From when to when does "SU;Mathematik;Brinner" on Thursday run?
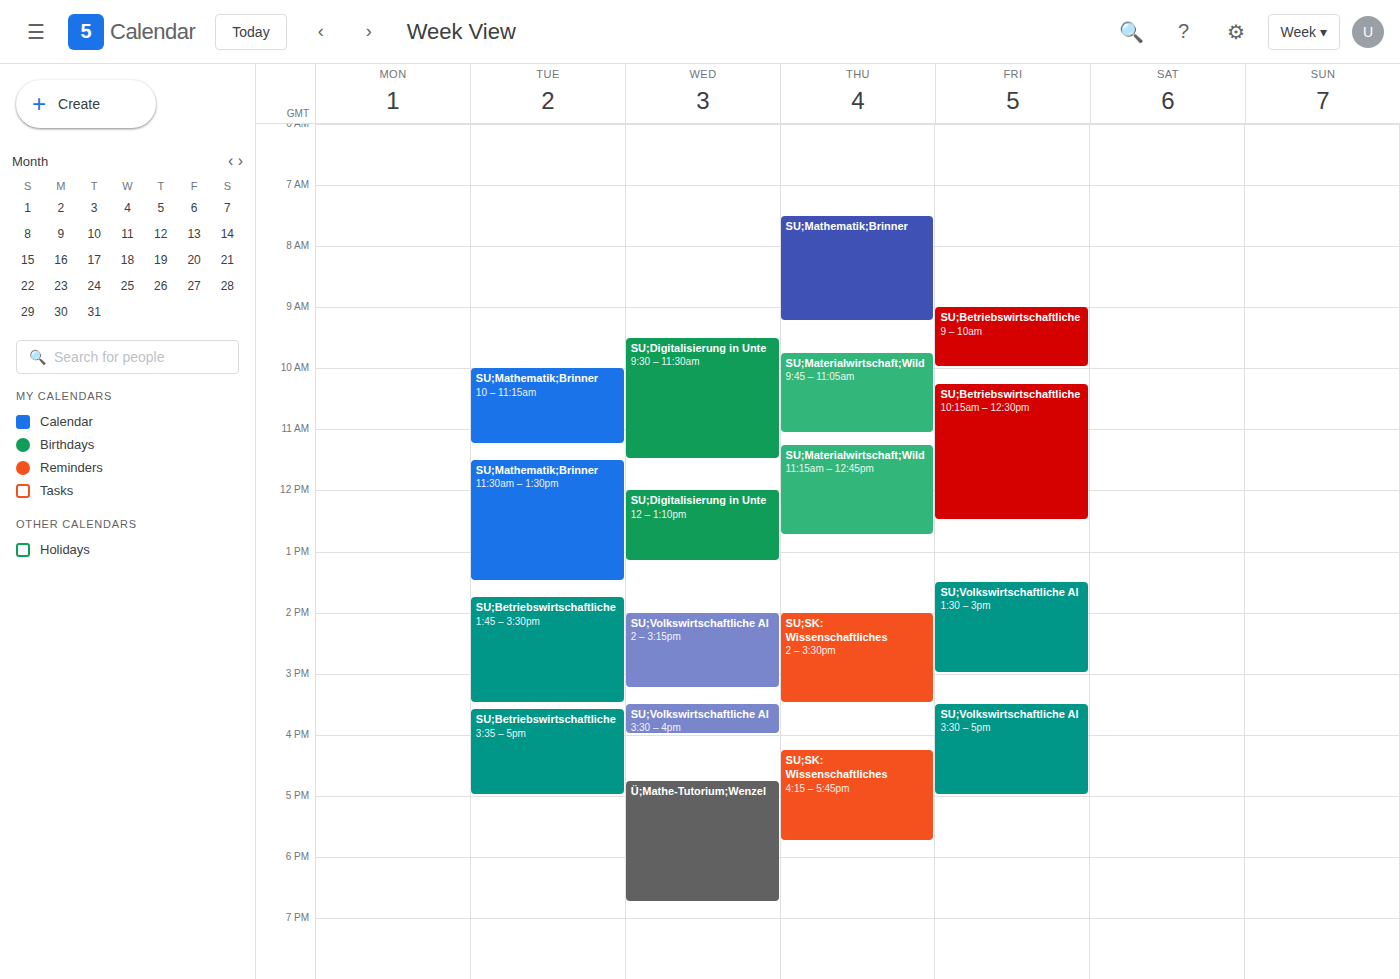
7:30 AM to 9:15 AM